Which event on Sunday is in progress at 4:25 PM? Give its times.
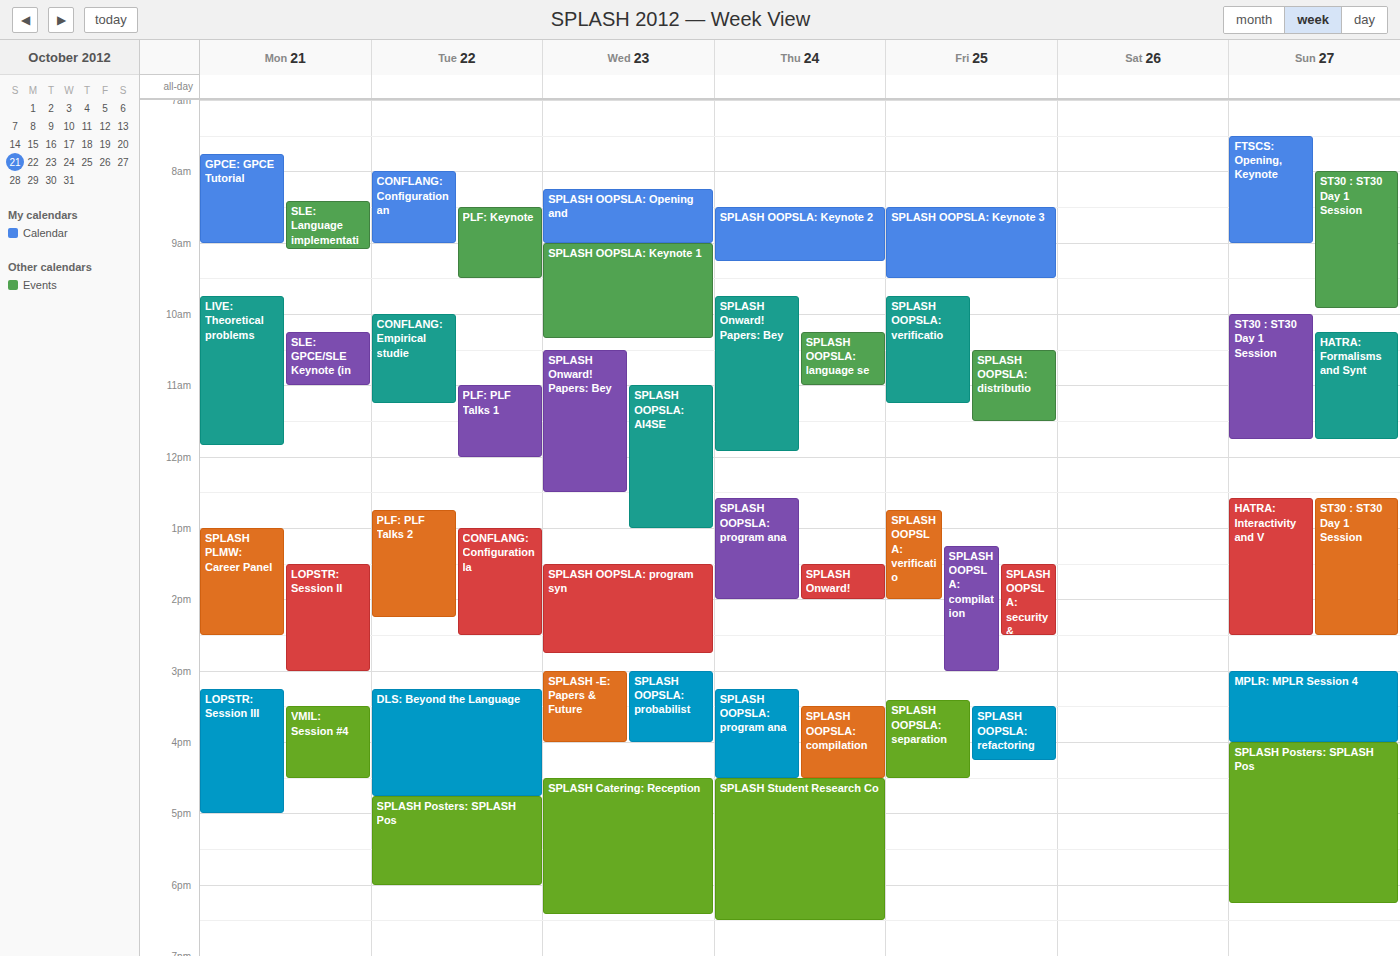
"SPLASH Posters: SPLASH Pos", 4:00 PM to 6:15 PM